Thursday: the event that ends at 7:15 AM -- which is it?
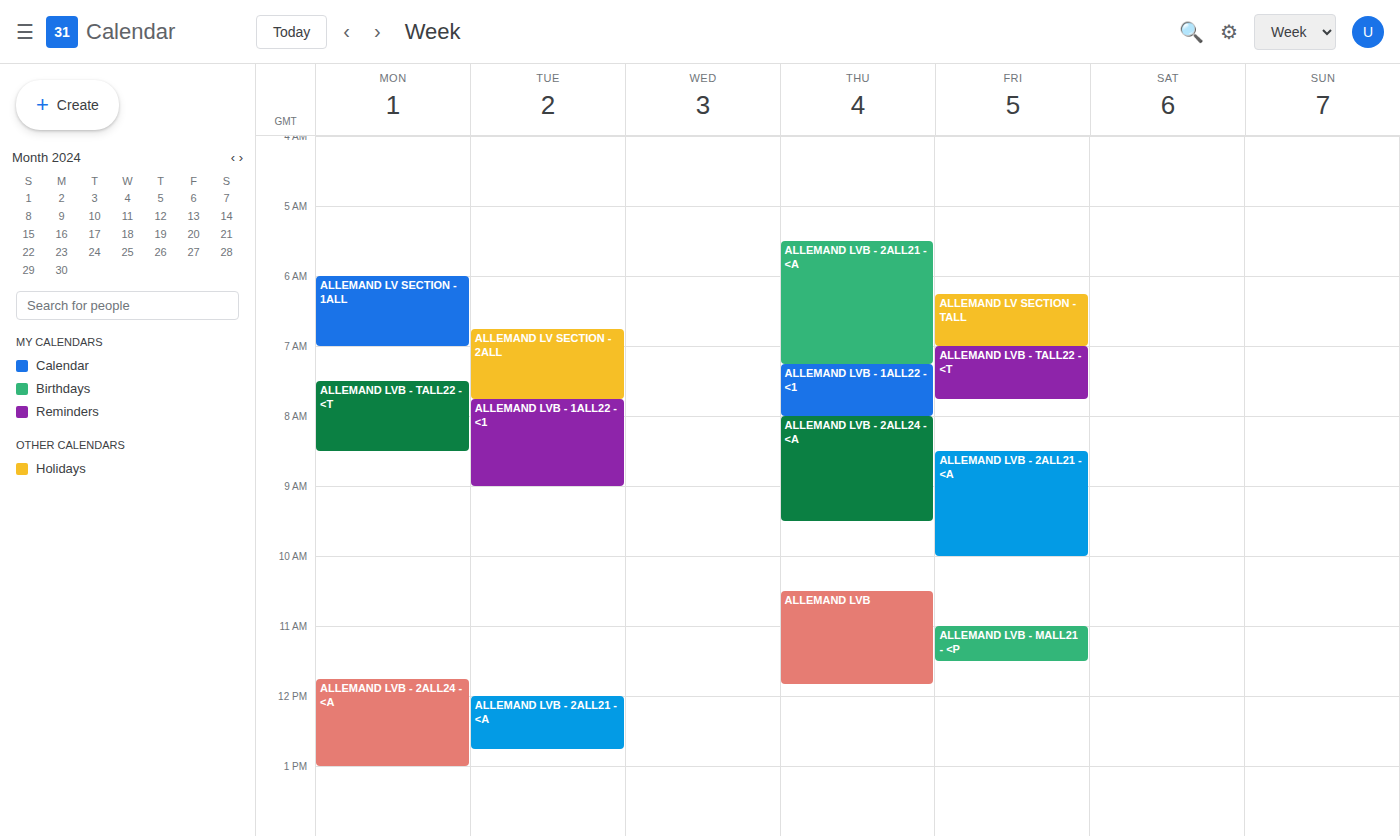
"ALLEMAND LVB - 2ALL21 - <A"